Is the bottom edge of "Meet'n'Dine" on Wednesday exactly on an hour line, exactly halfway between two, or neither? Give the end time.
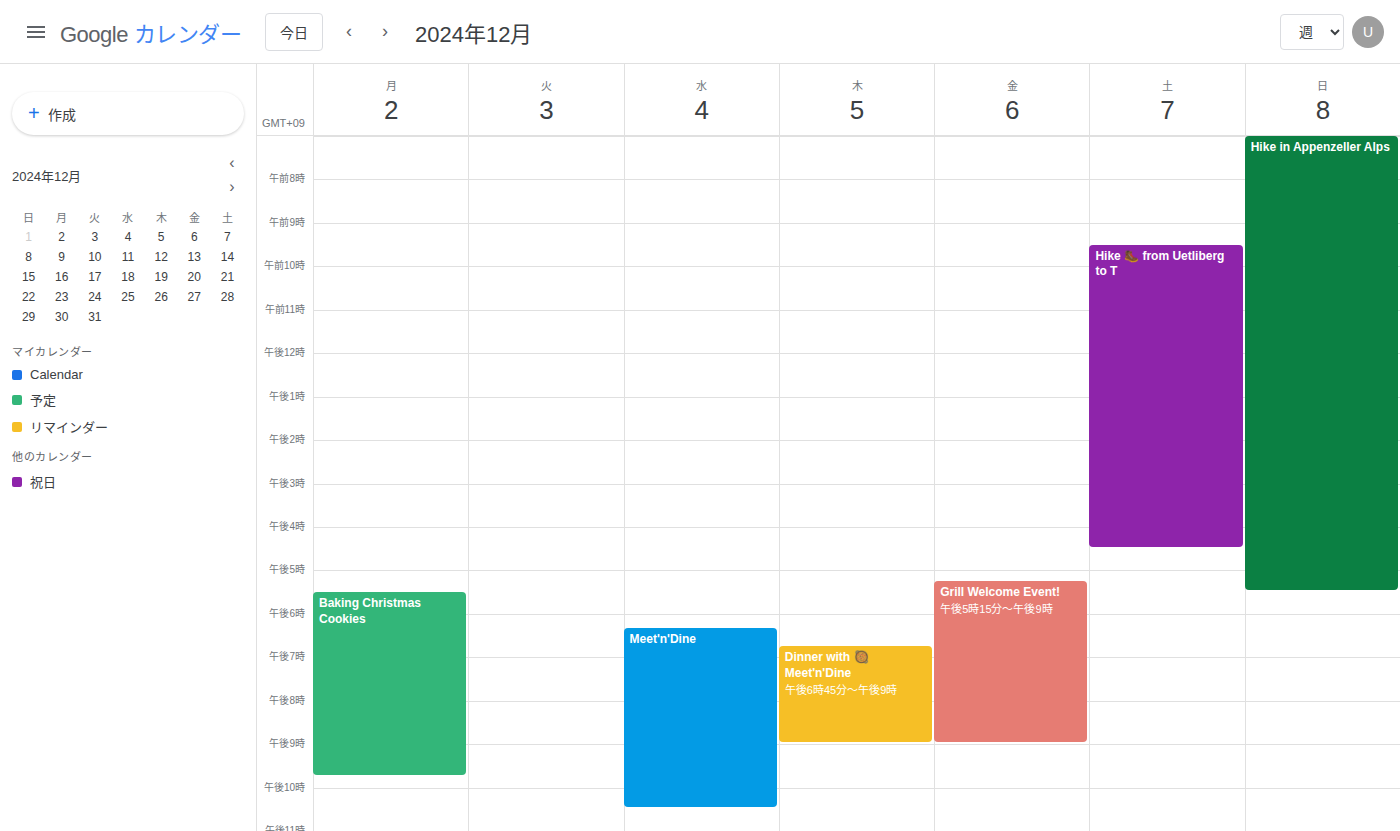
22:30 -- halfway between the 22:00 and 23:00 lines.